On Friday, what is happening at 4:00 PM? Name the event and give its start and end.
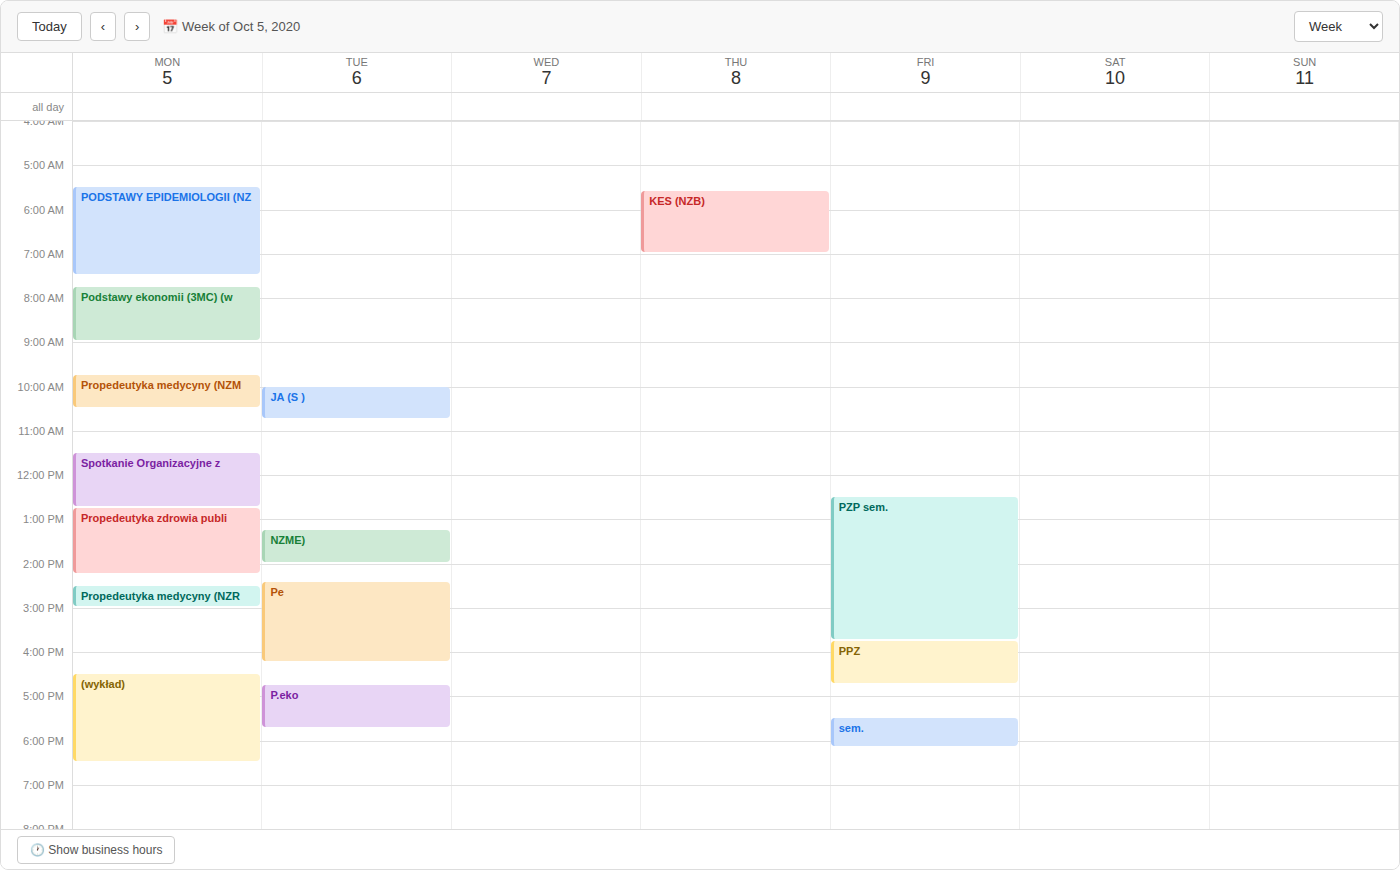
"PPZ", 3:45 PM to 4:45 PM